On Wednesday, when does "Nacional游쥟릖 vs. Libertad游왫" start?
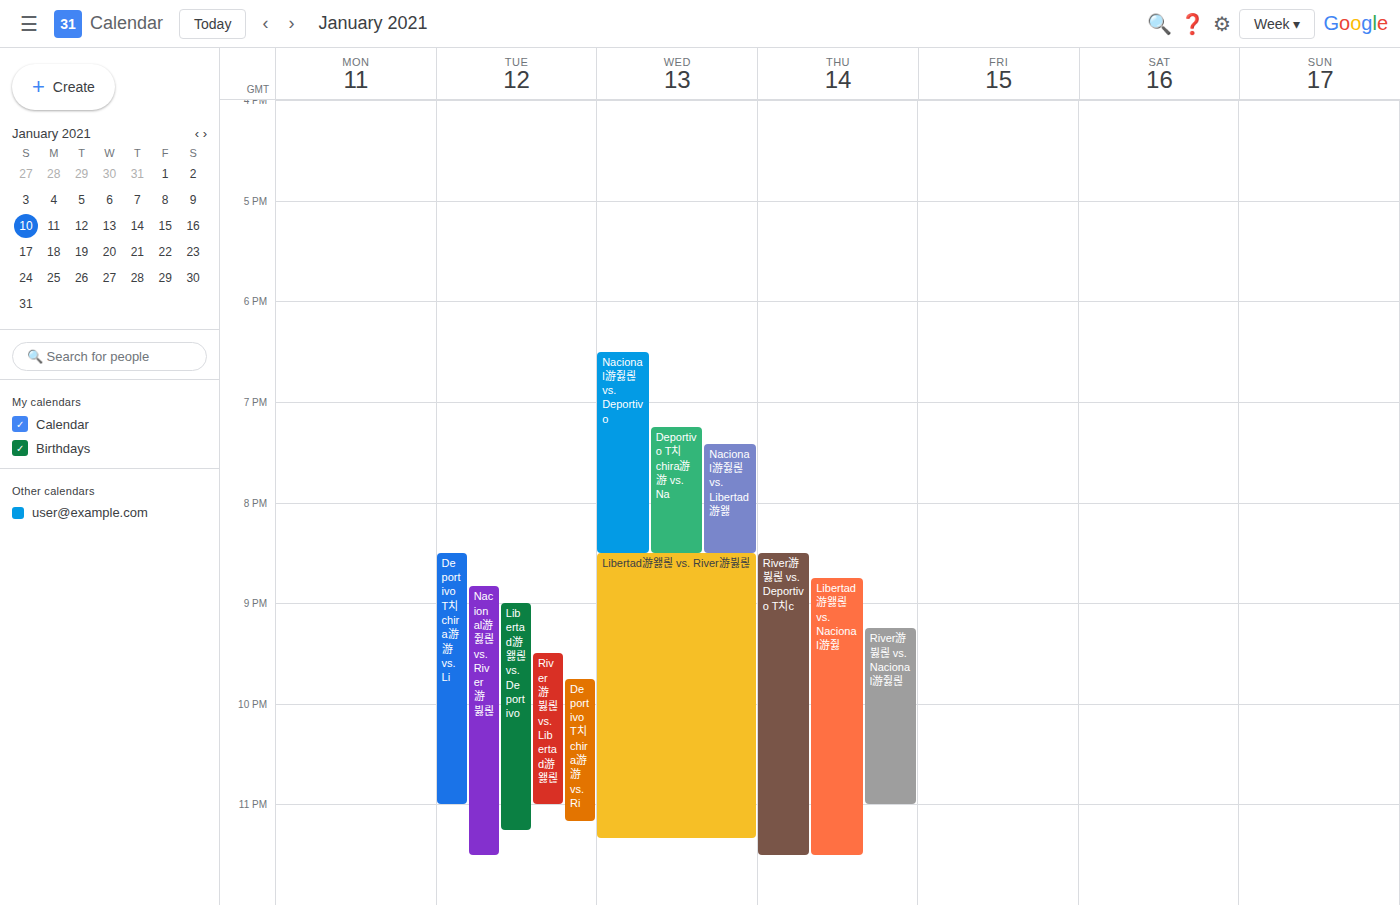
7:25 PM